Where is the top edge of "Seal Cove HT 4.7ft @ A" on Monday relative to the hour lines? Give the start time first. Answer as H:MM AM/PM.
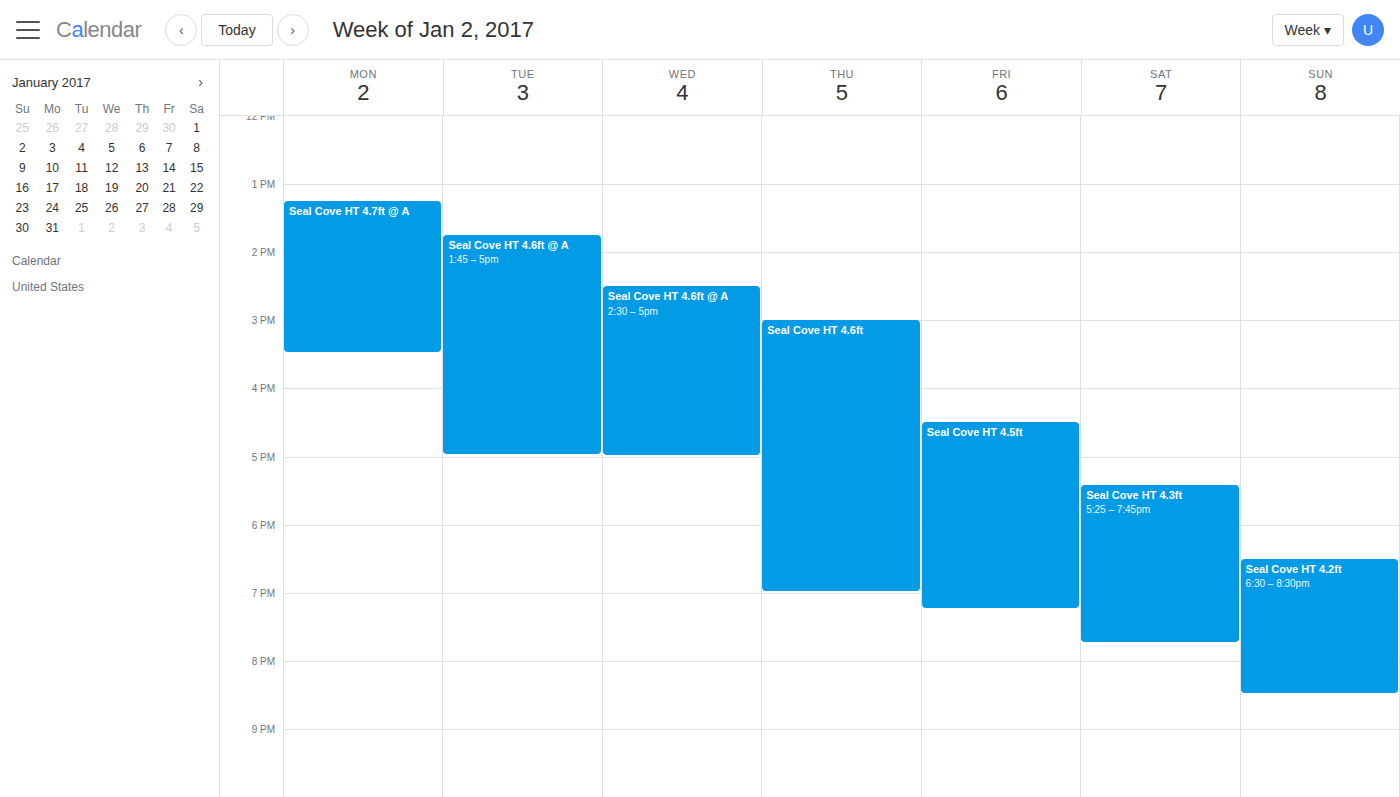
1:15 PM -- neither: a quarter of the way from the 1 PM line to the 2 PM line.